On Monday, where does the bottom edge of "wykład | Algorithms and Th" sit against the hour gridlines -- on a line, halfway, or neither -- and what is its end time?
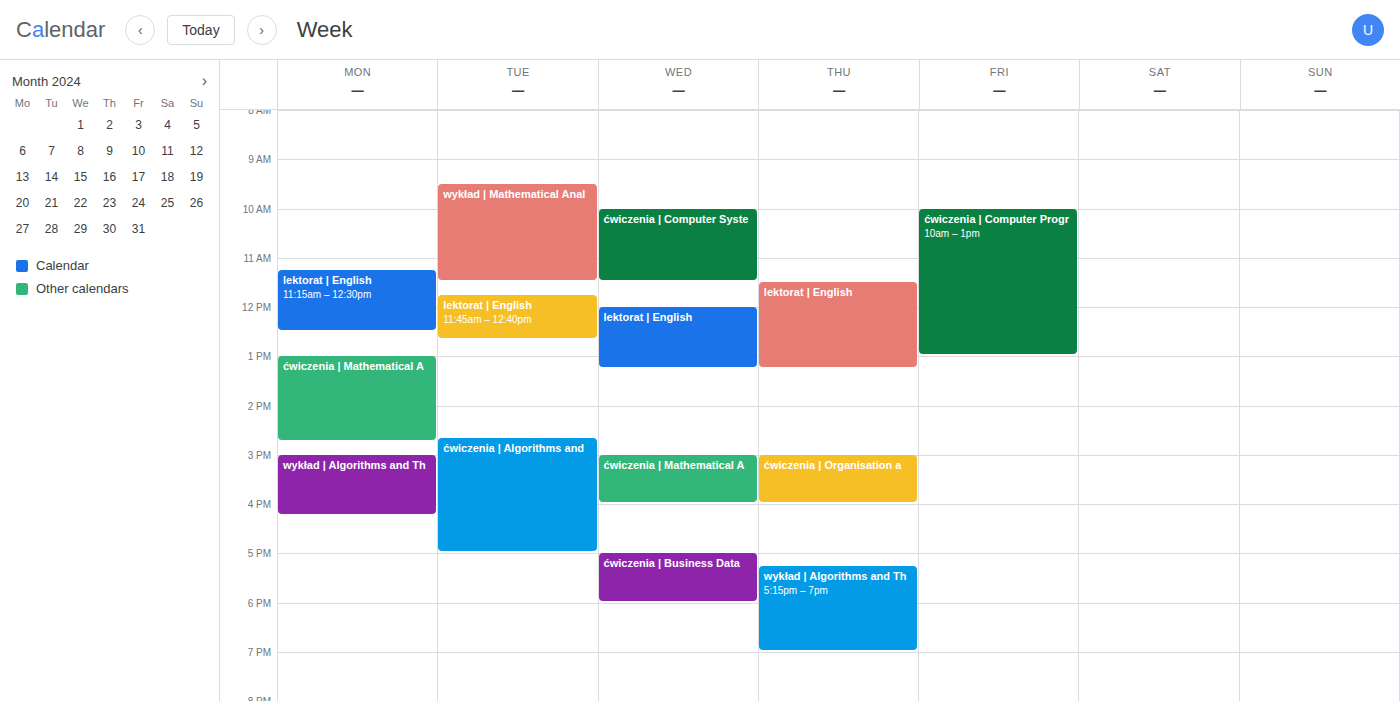
16:15 -- neither: a quarter of the way from the 16:00 line to the 17:00 line.